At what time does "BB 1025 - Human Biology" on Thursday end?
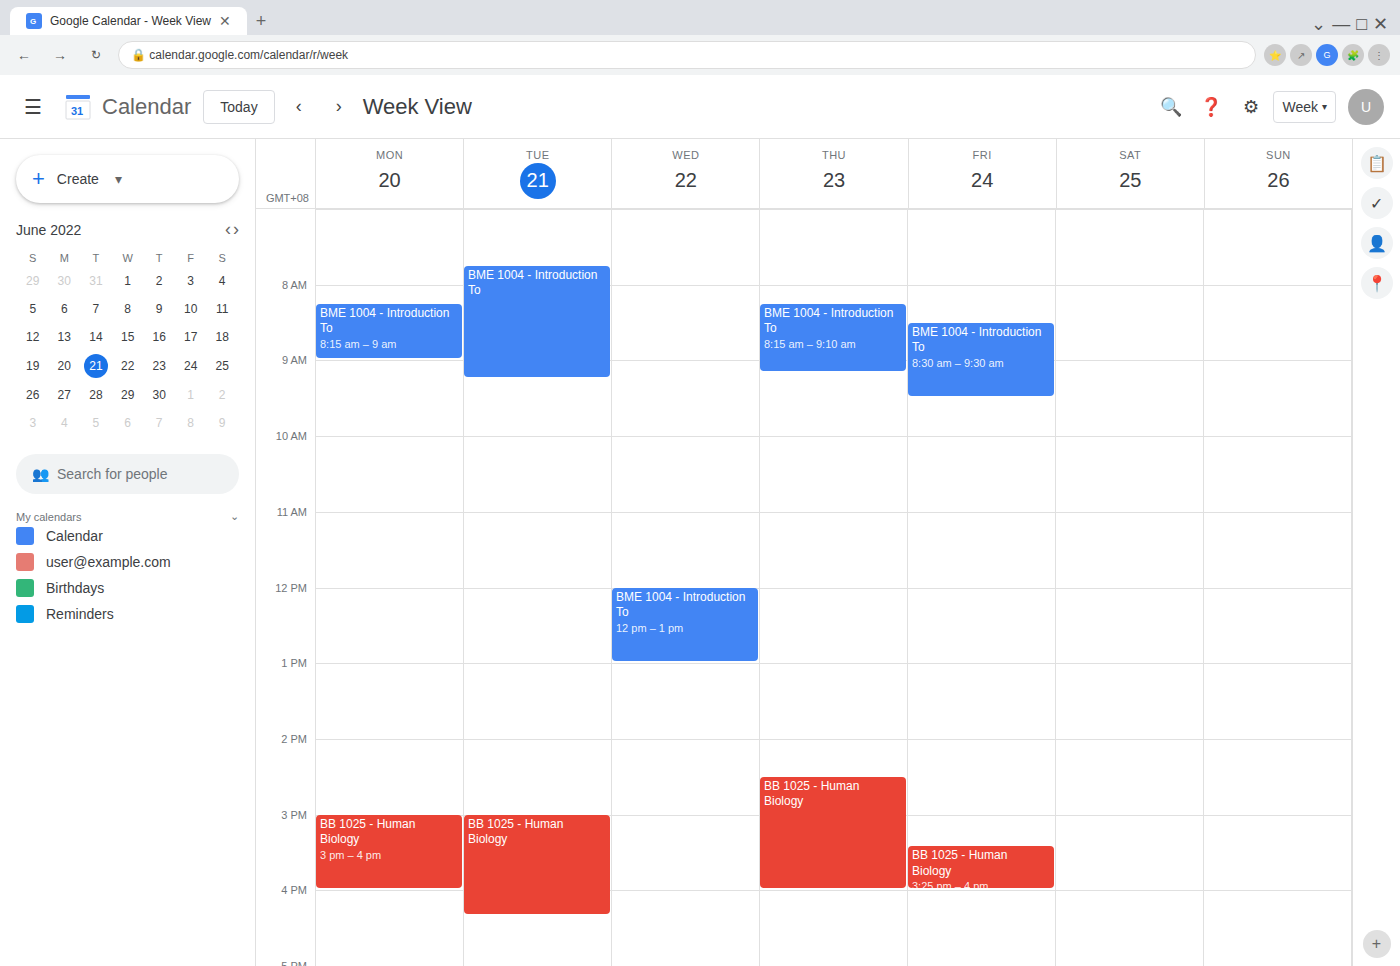
4:00 PM